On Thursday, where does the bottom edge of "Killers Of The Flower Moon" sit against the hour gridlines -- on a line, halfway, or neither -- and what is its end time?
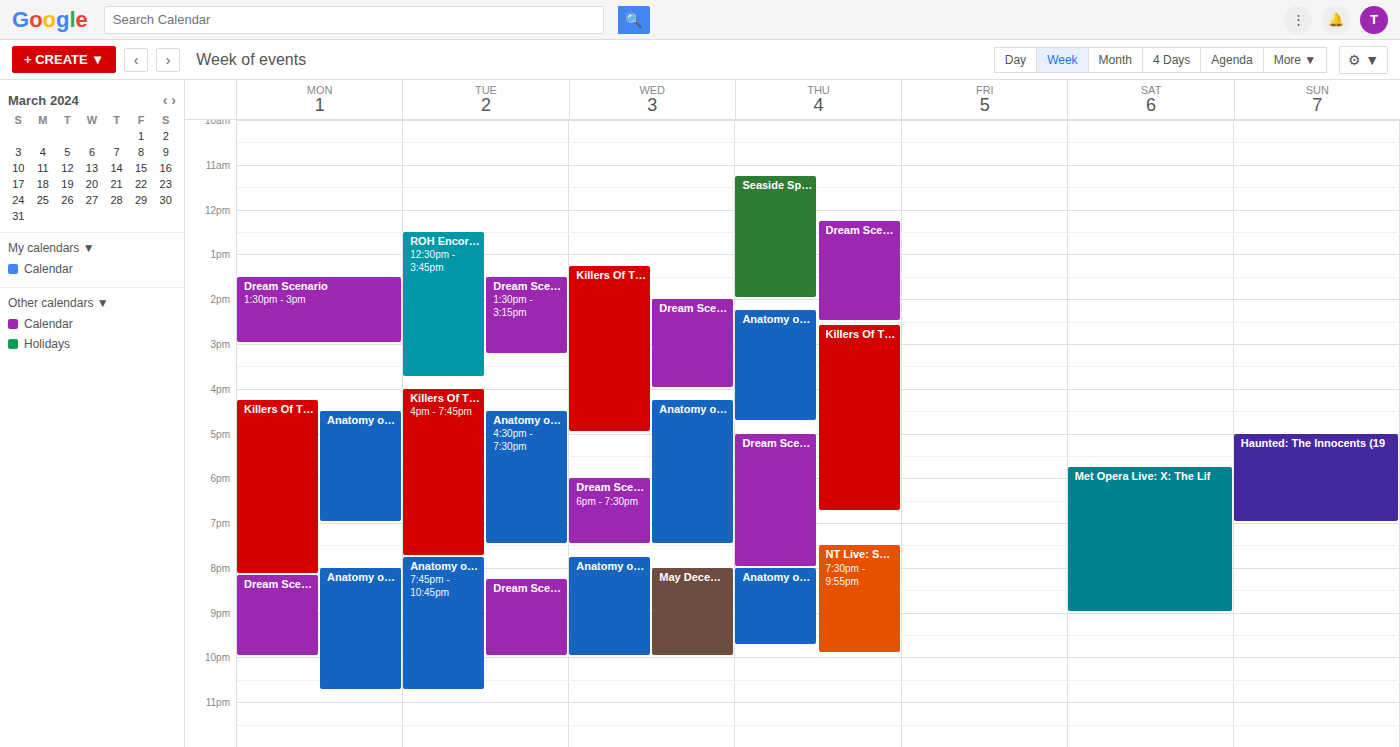
6:45 PM -- neither: three quarters of the way from the 6 PM line to the 7 PM line.